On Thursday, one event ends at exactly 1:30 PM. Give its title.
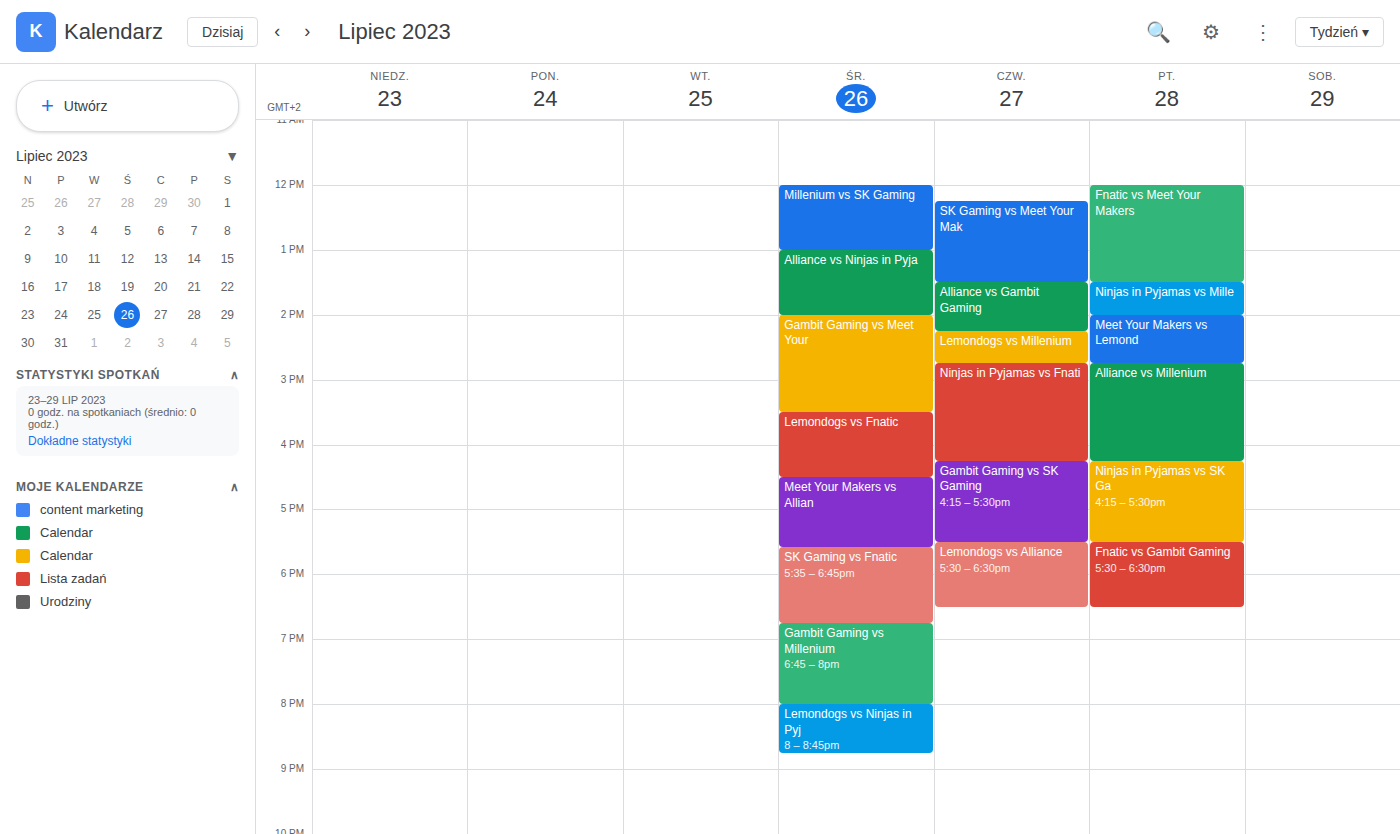
"SK Gaming vs Meet Your Mak"